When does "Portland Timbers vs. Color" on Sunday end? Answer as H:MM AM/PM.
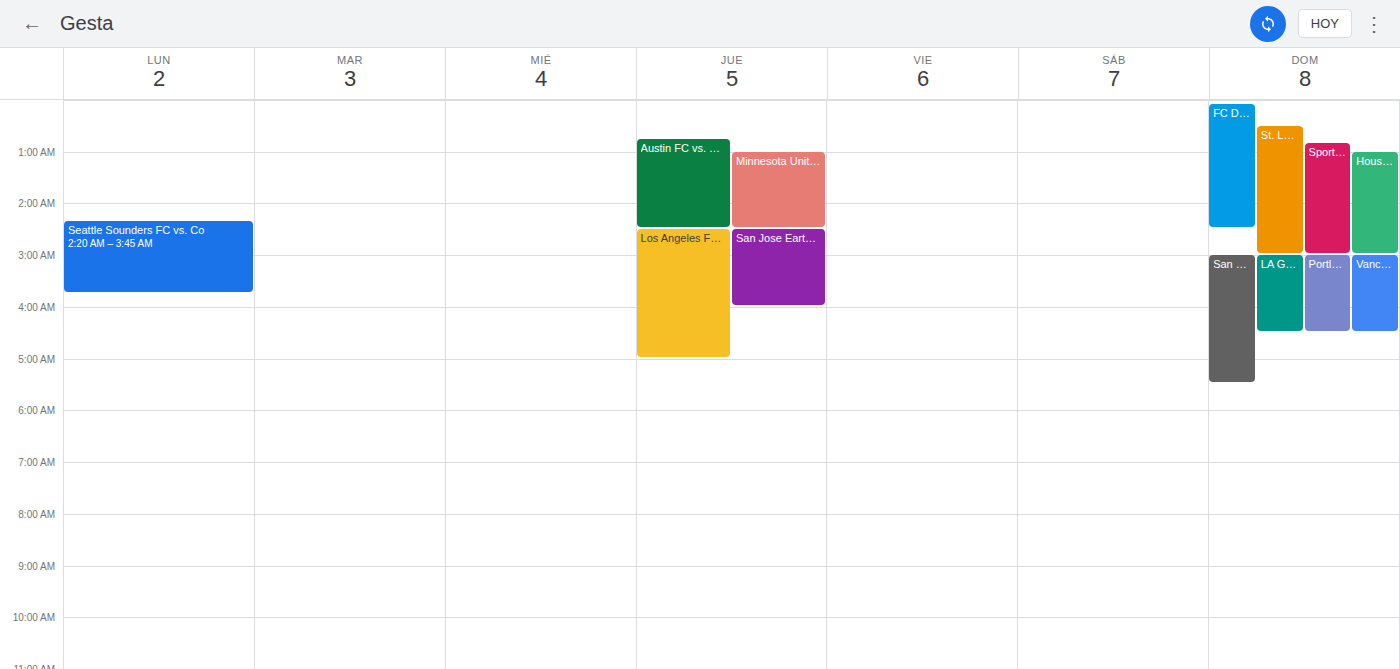
4:30 AM